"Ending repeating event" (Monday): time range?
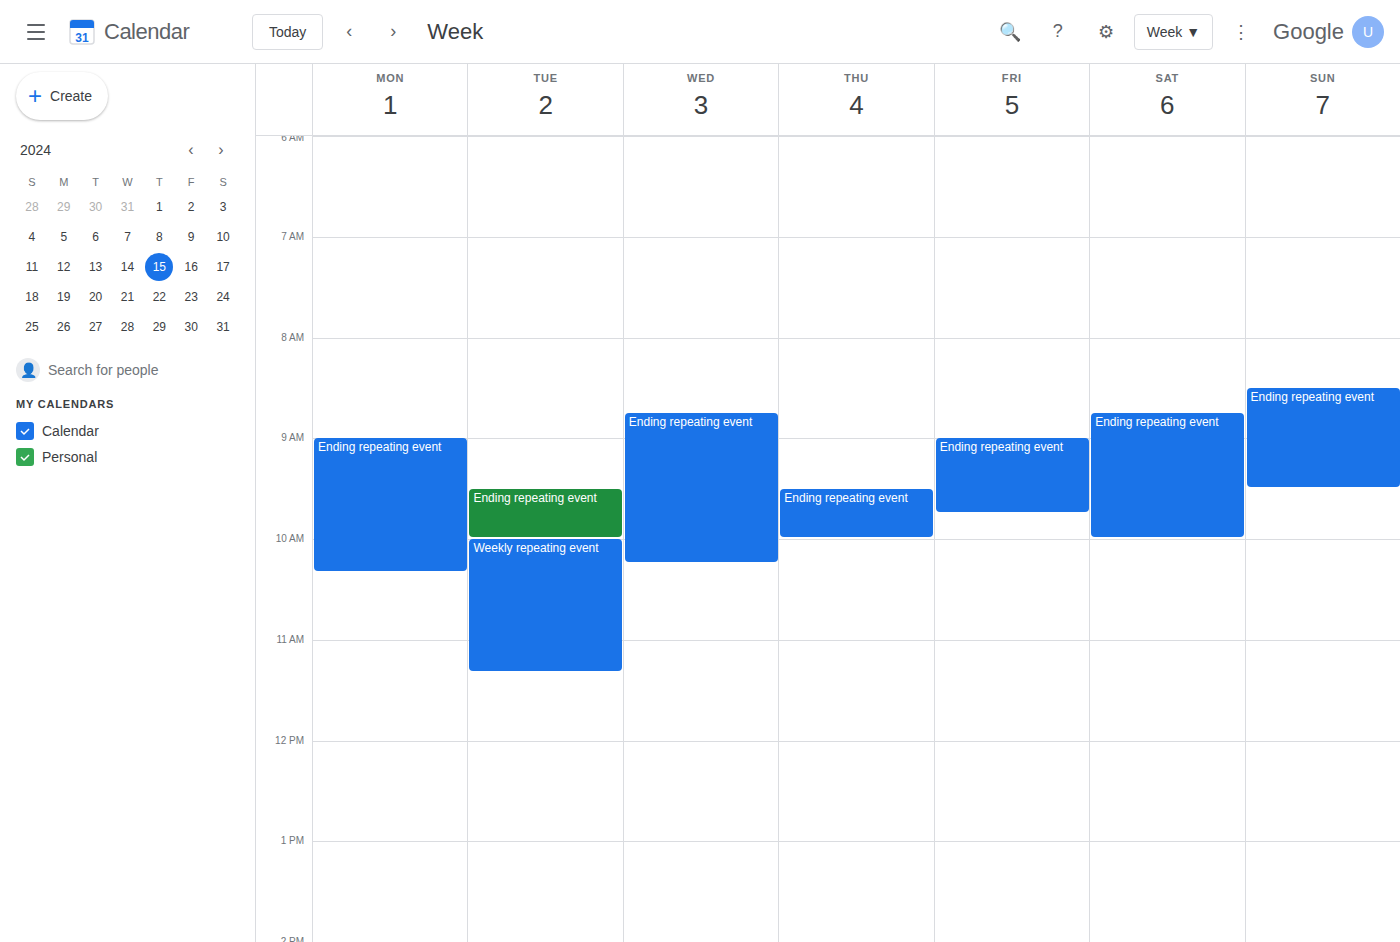
09:00 to 10:20